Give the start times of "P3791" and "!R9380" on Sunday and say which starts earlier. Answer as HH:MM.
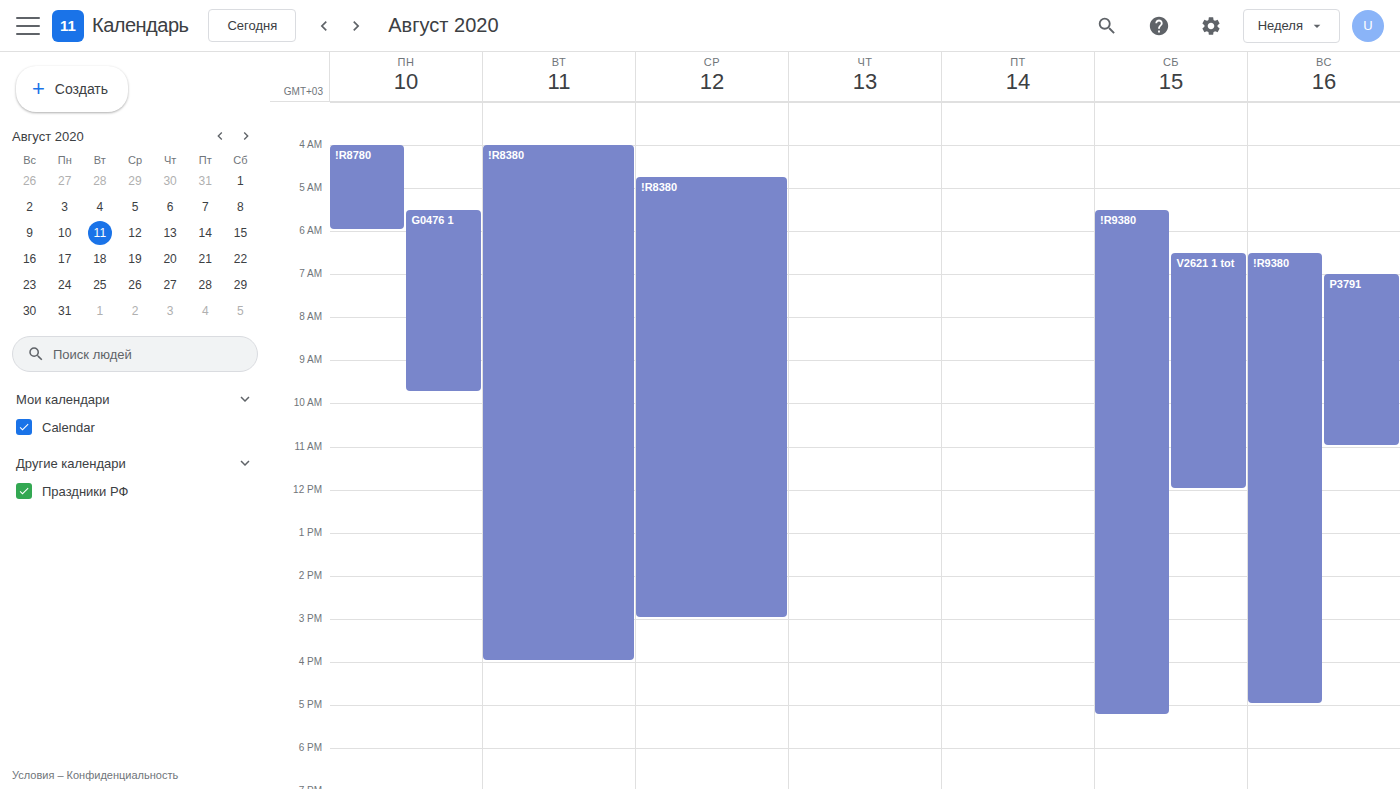
"!R9380" 06:30; "P3791" 07:00.